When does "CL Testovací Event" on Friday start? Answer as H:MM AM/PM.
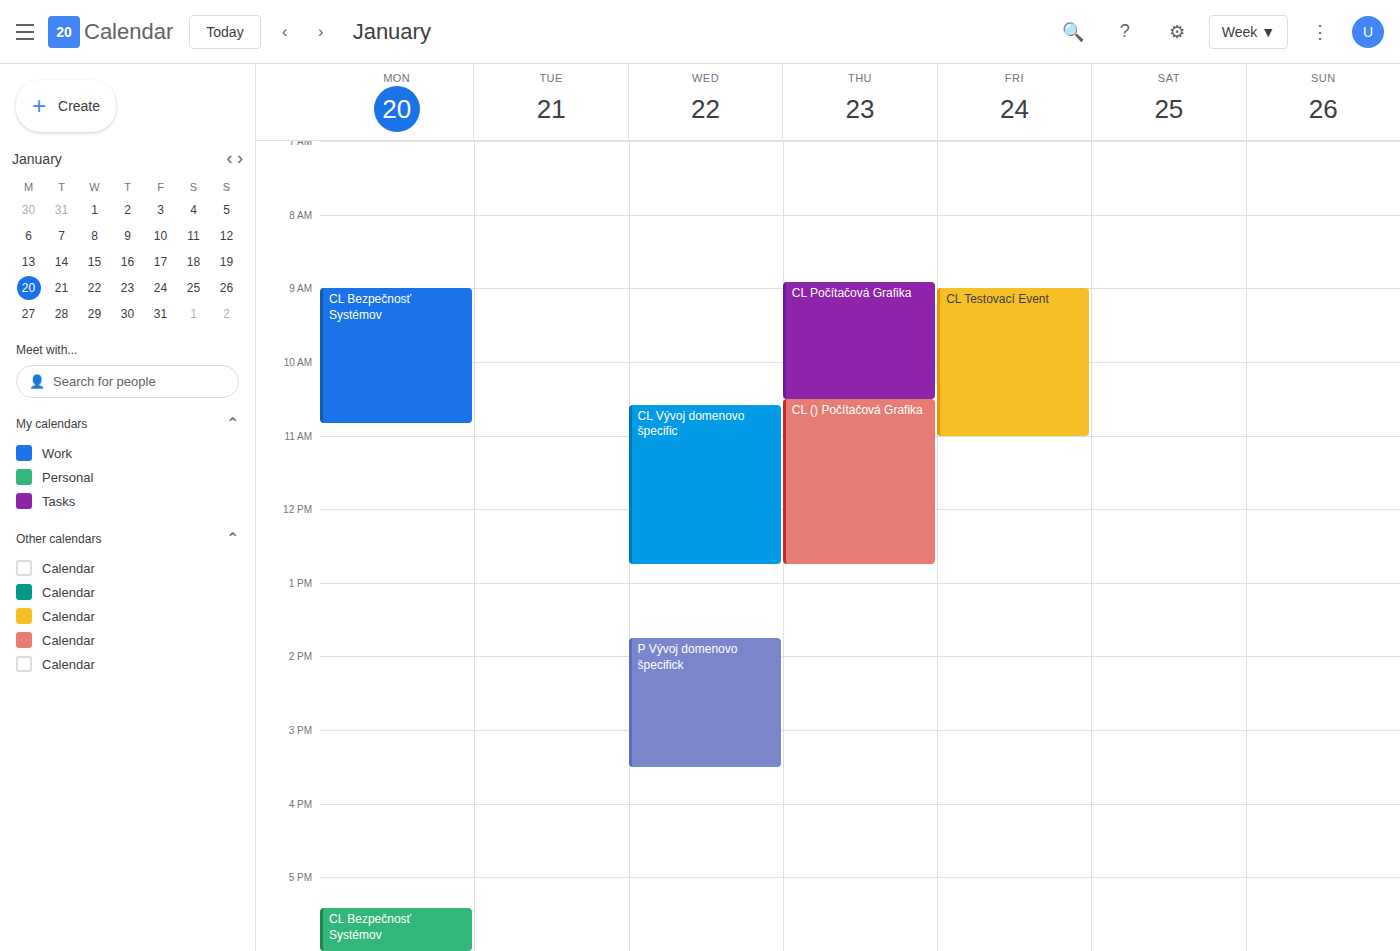
9:00 AM